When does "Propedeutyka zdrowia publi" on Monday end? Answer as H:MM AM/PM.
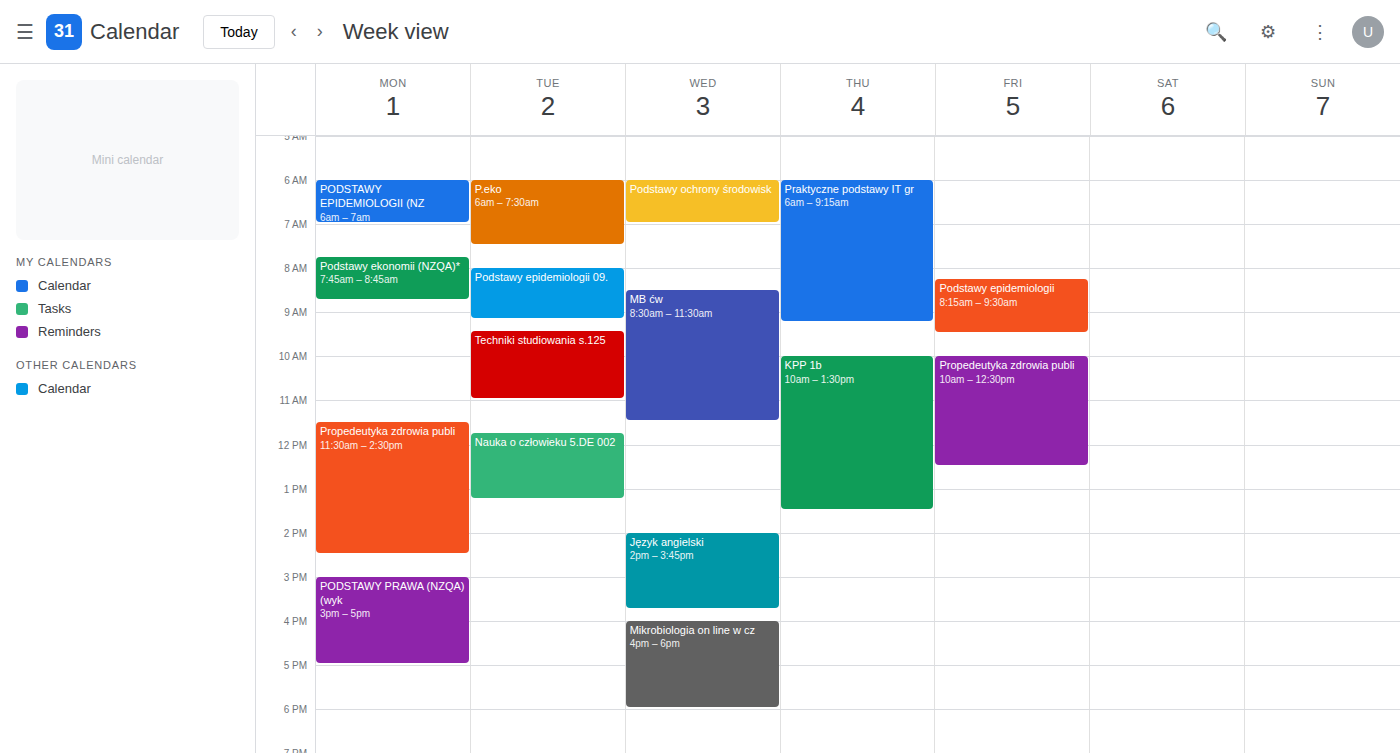
2:30 PM